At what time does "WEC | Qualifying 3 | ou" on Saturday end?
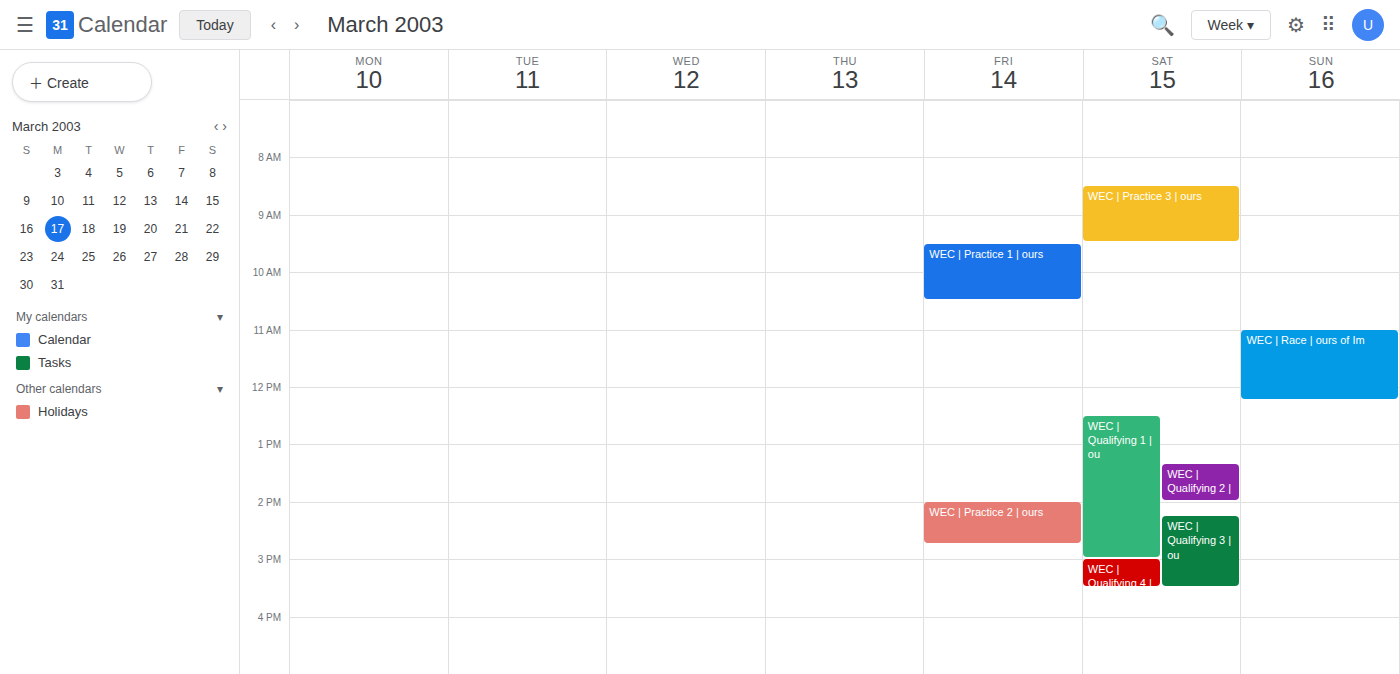
3:30 PM